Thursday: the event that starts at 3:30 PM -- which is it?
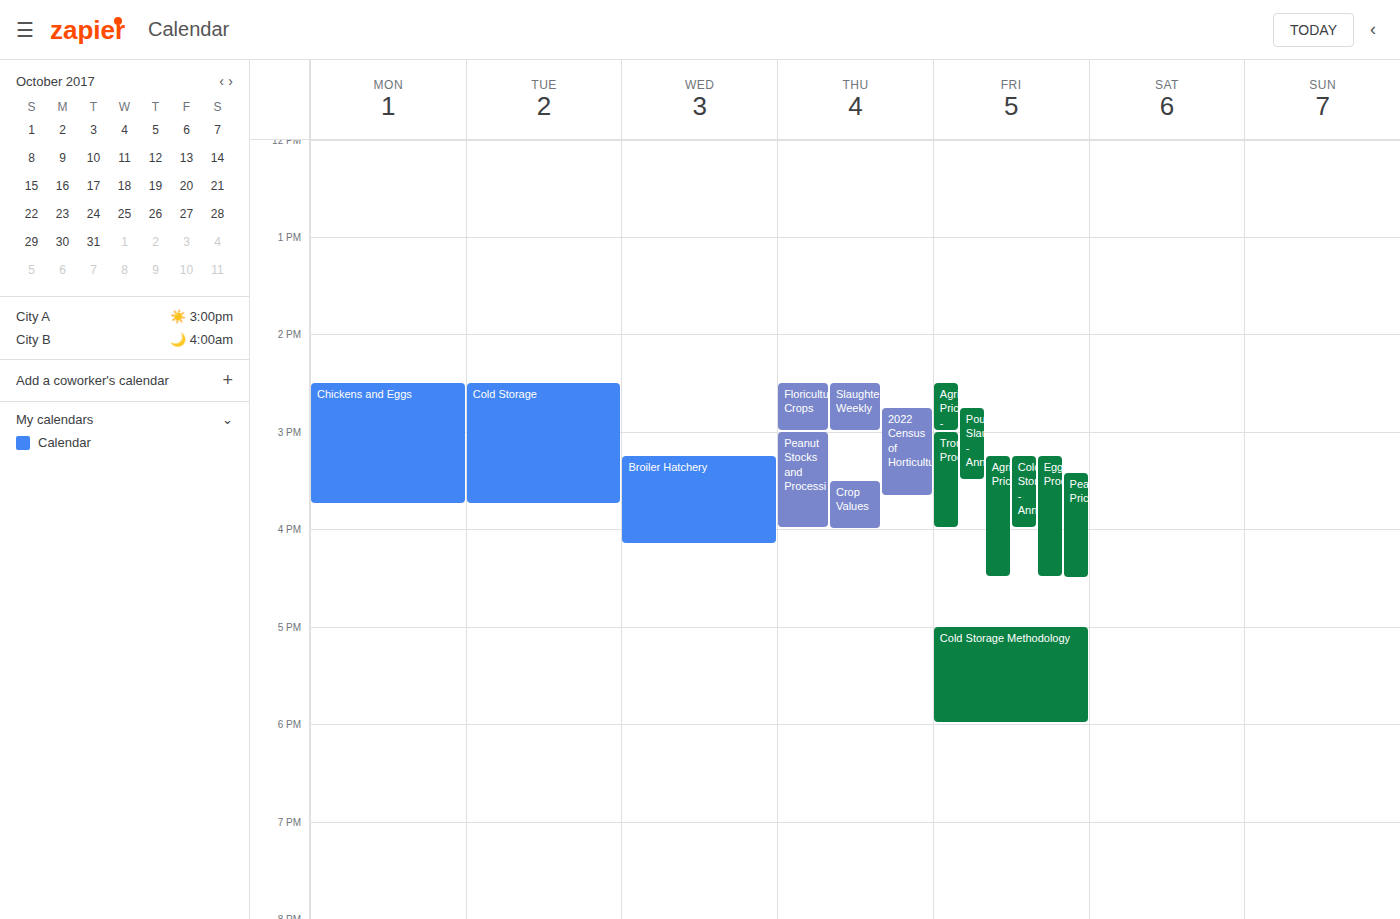
"Crop Values"